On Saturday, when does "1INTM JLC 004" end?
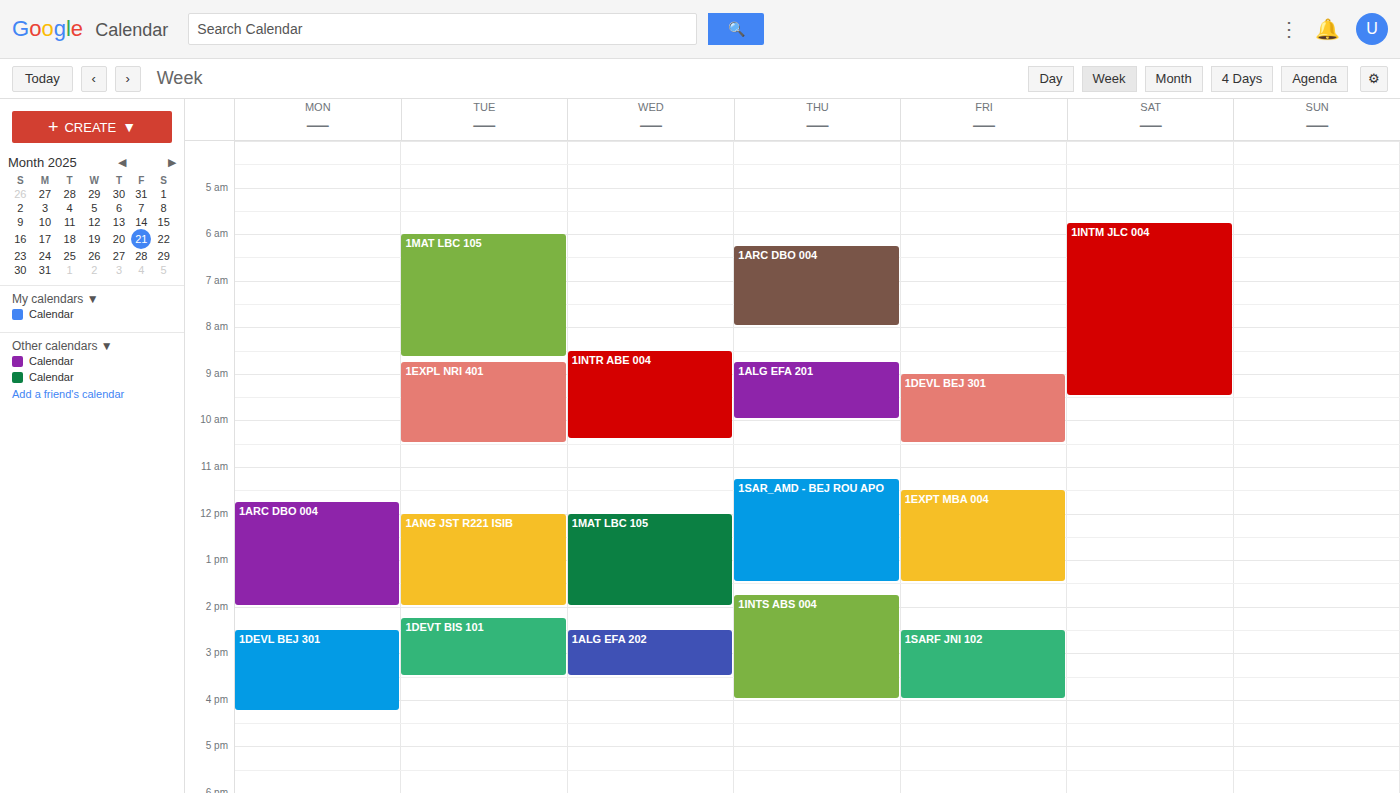
9:30 AM